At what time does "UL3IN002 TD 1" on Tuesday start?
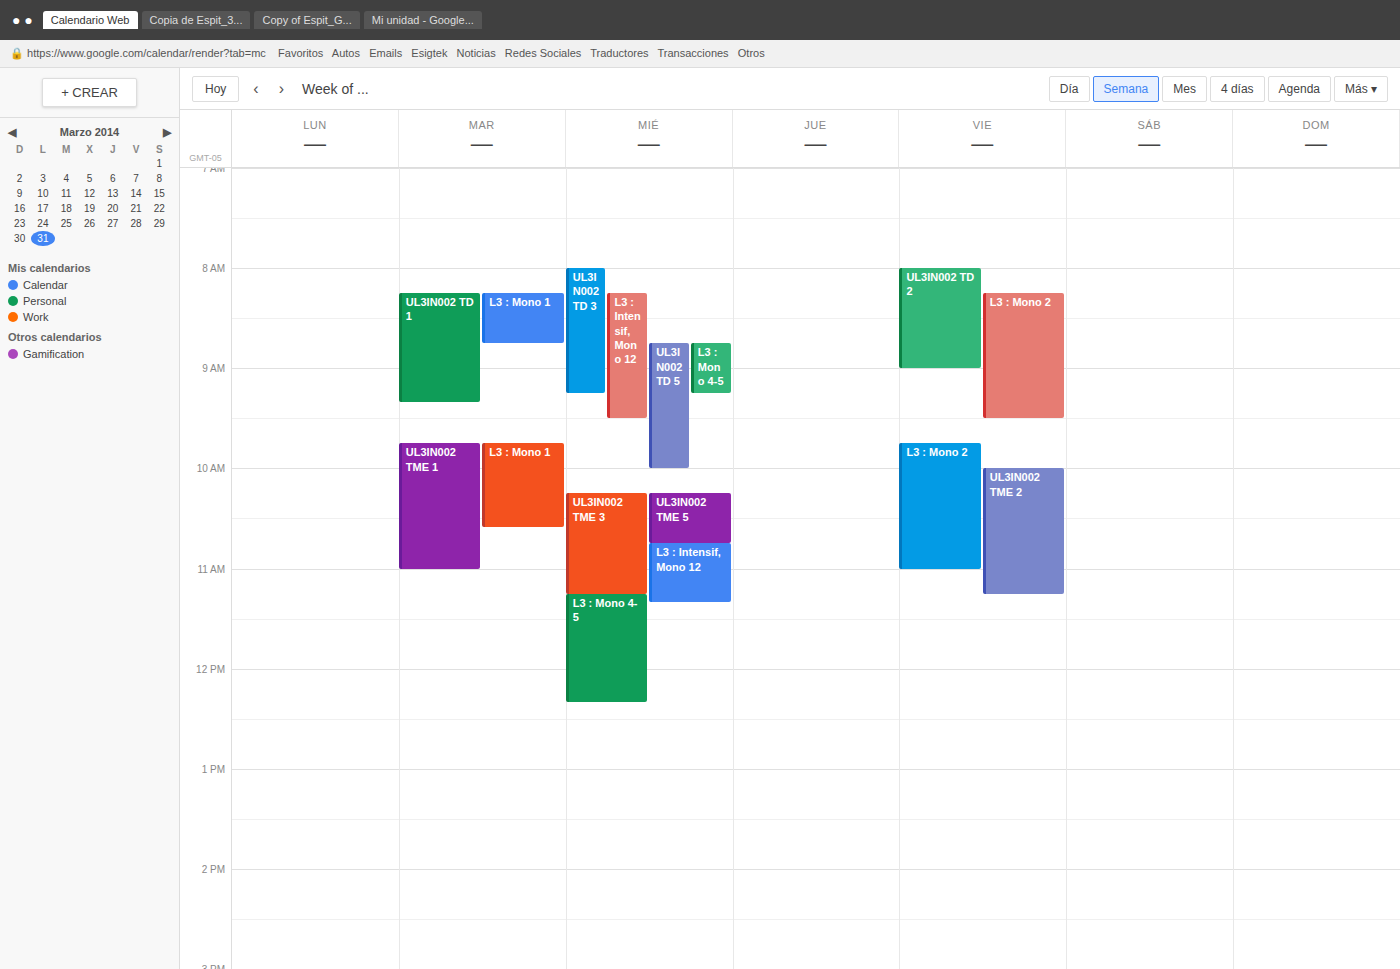
8:15 AM